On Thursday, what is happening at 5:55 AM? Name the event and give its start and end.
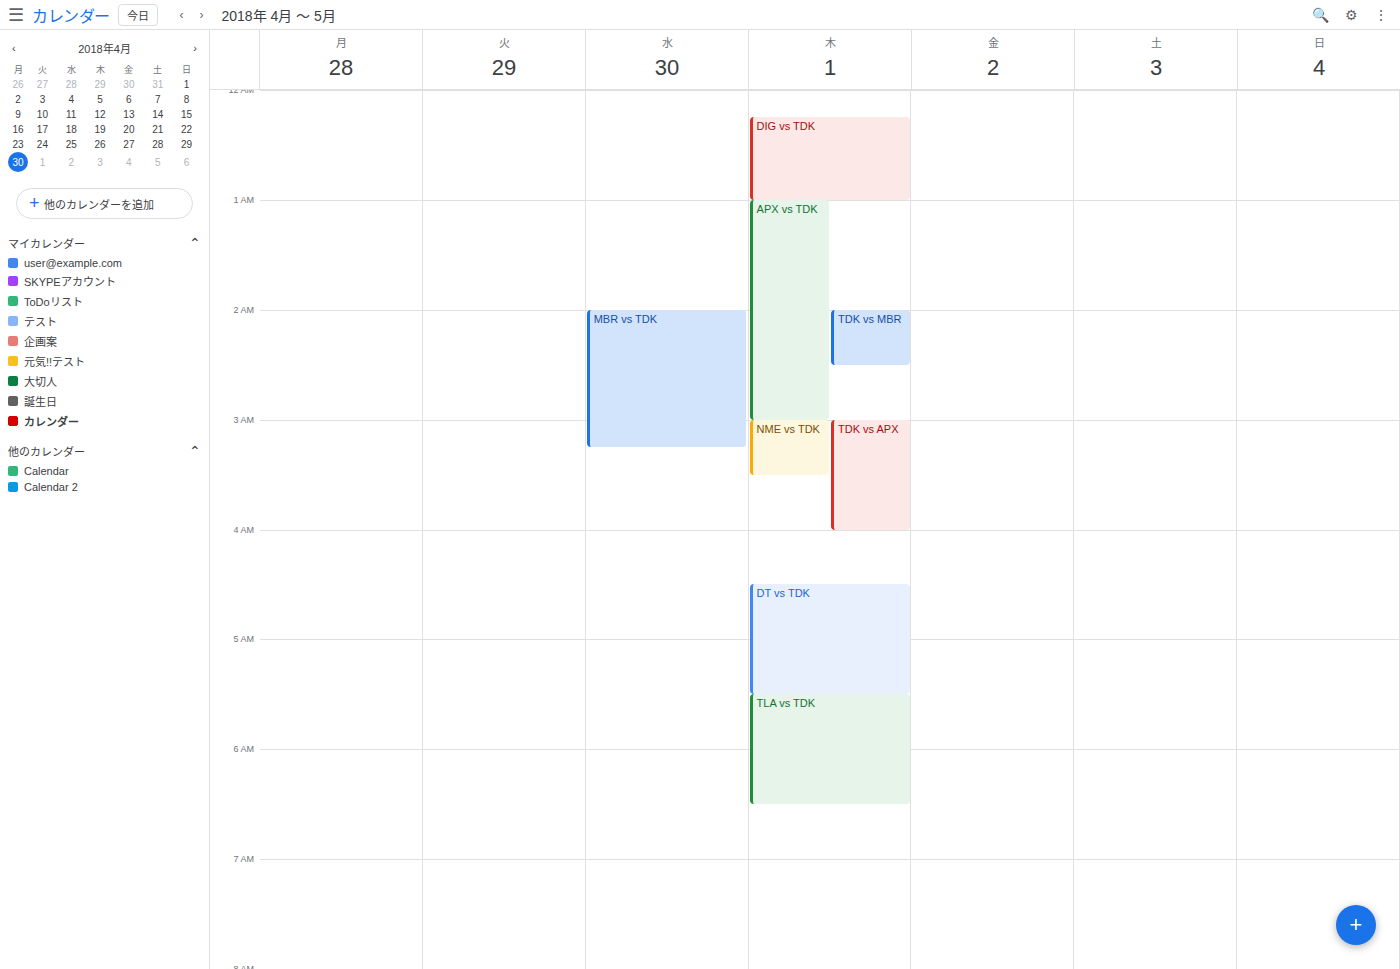
"TLA vs TDK", 5:30 AM to 6:30 AM